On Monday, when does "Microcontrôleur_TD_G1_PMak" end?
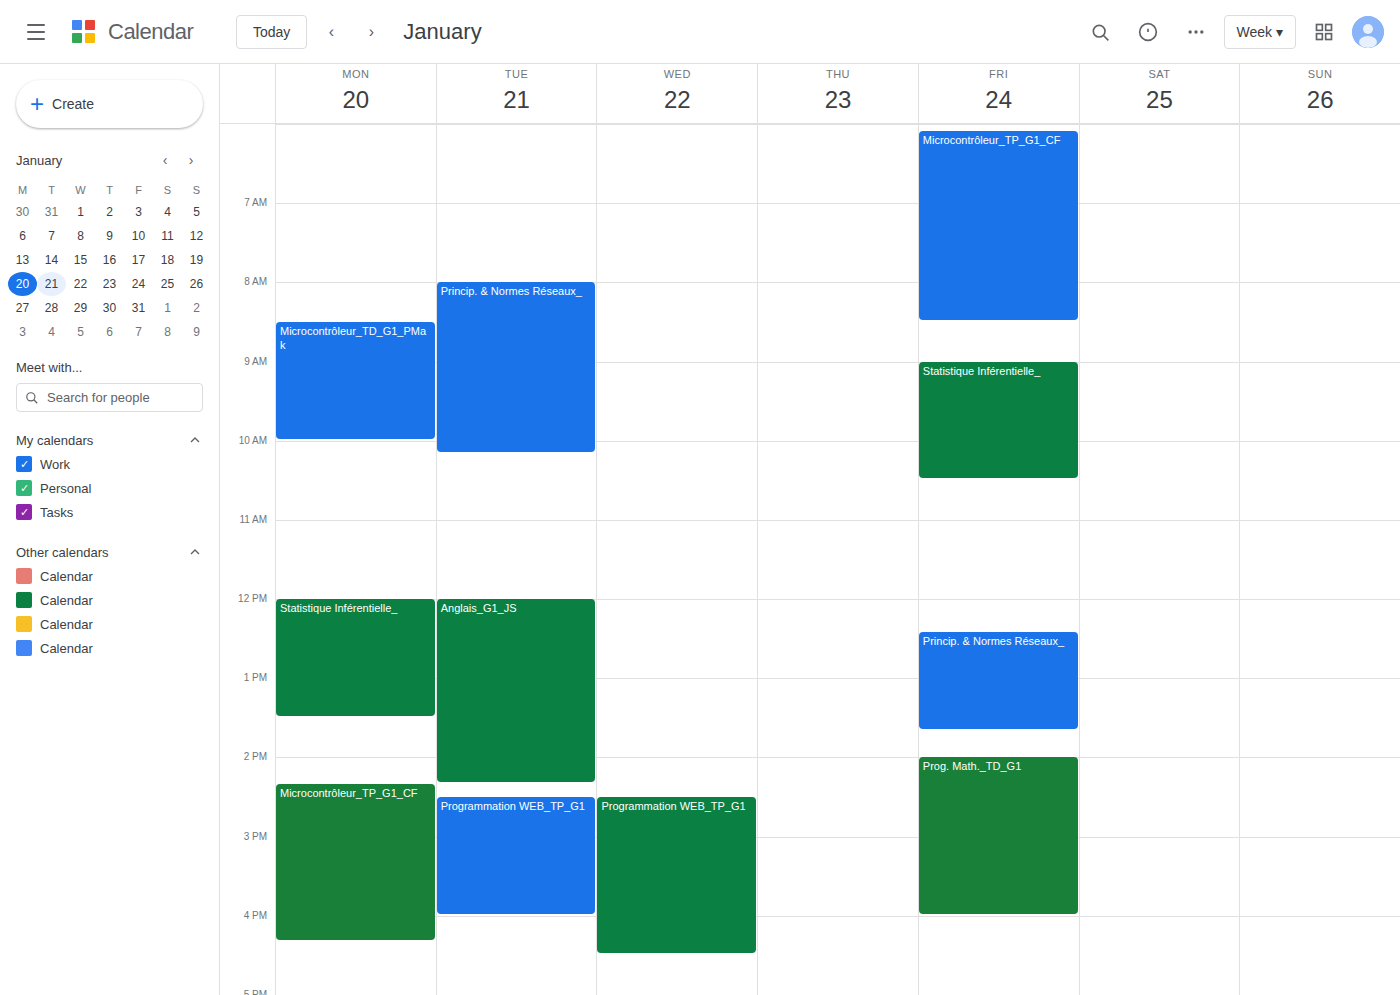
10:00 AM